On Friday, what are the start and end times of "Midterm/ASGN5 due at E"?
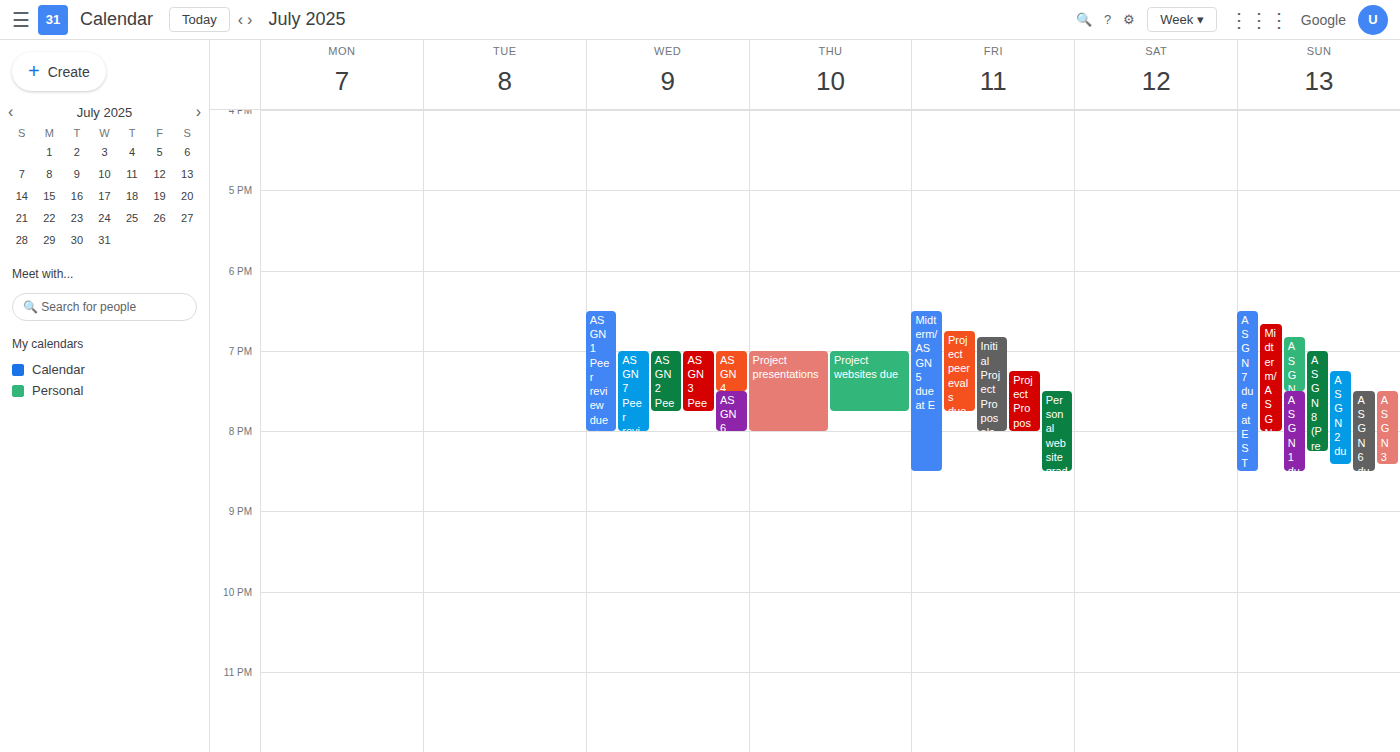
6:30 PM to 8:30 PM